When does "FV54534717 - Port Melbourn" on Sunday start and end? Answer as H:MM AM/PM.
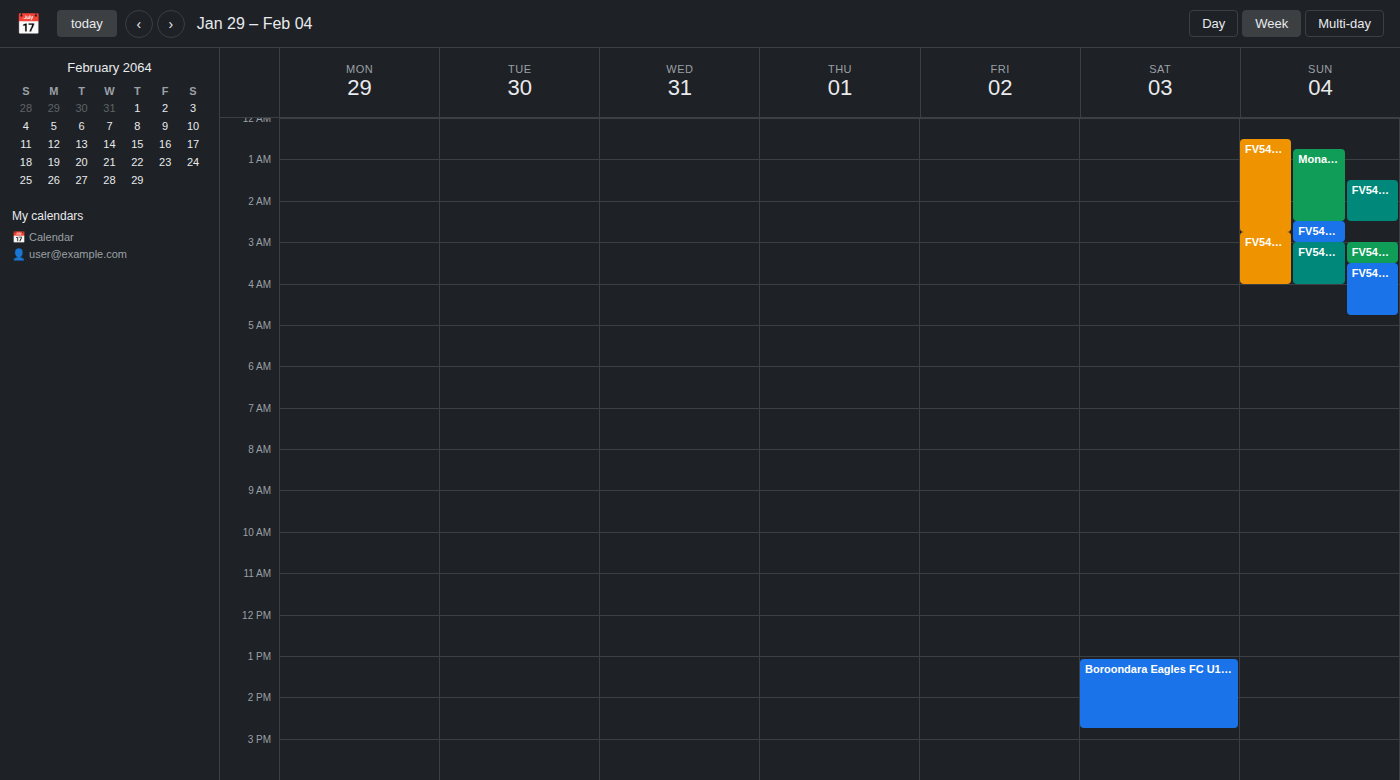
2:45 AM to 4:00 AM